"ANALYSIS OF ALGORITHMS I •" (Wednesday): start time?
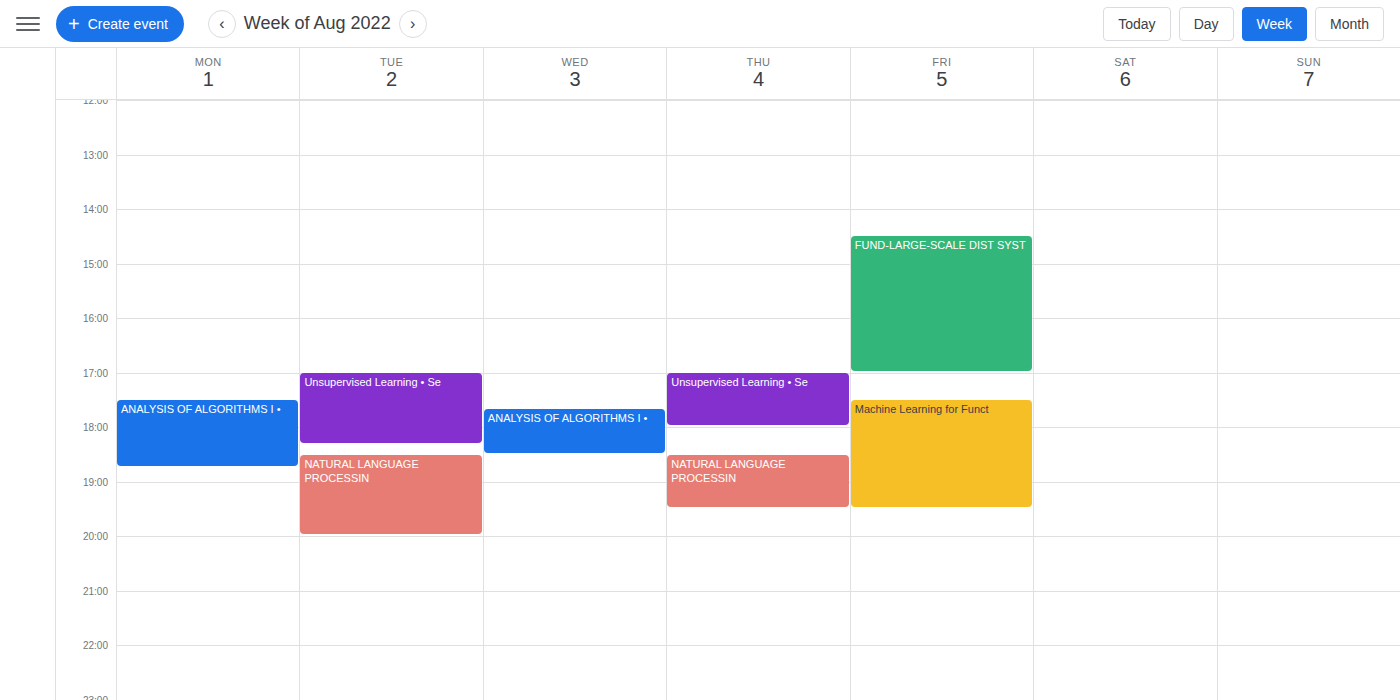
5:40 PM